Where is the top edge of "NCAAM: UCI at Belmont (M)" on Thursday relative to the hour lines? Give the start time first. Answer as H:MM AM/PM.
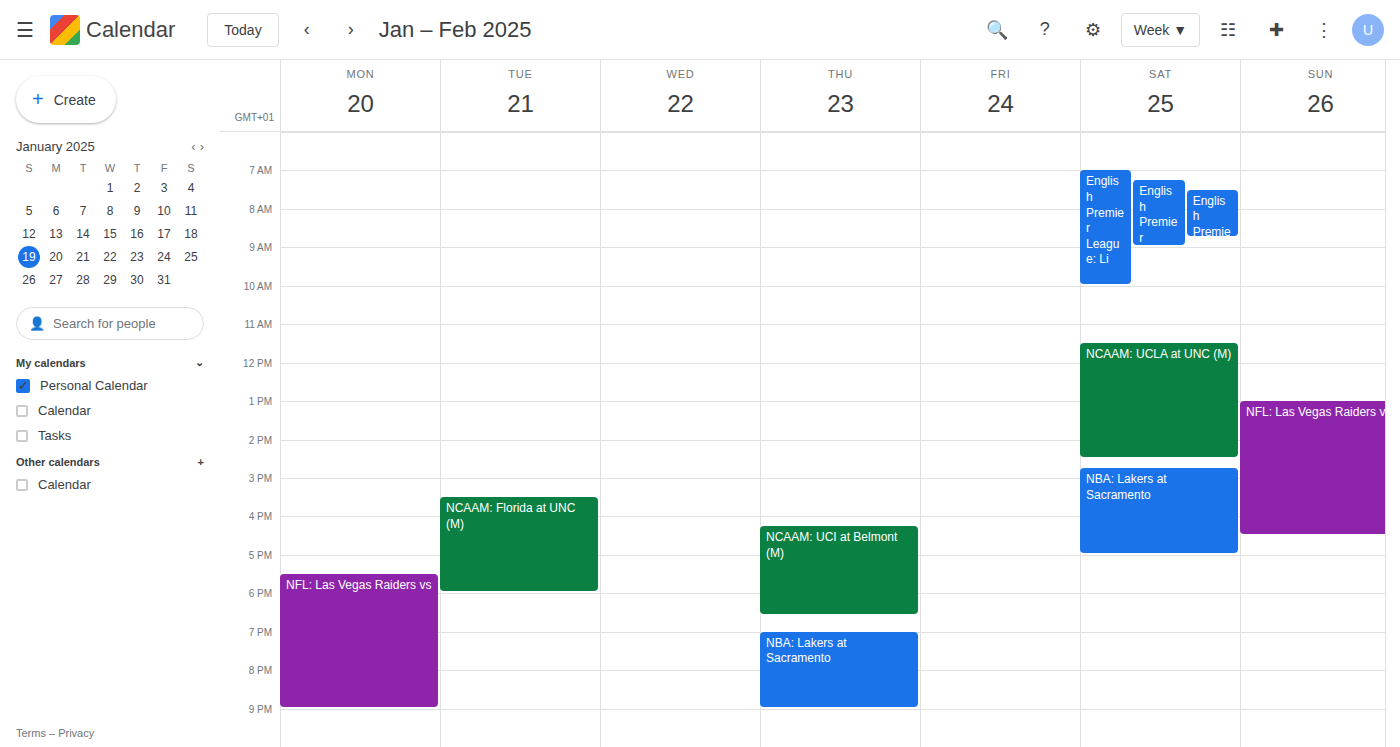
4:15 PM -- neither: a quarter of the way from the 4 PM line to the 5 PM line.